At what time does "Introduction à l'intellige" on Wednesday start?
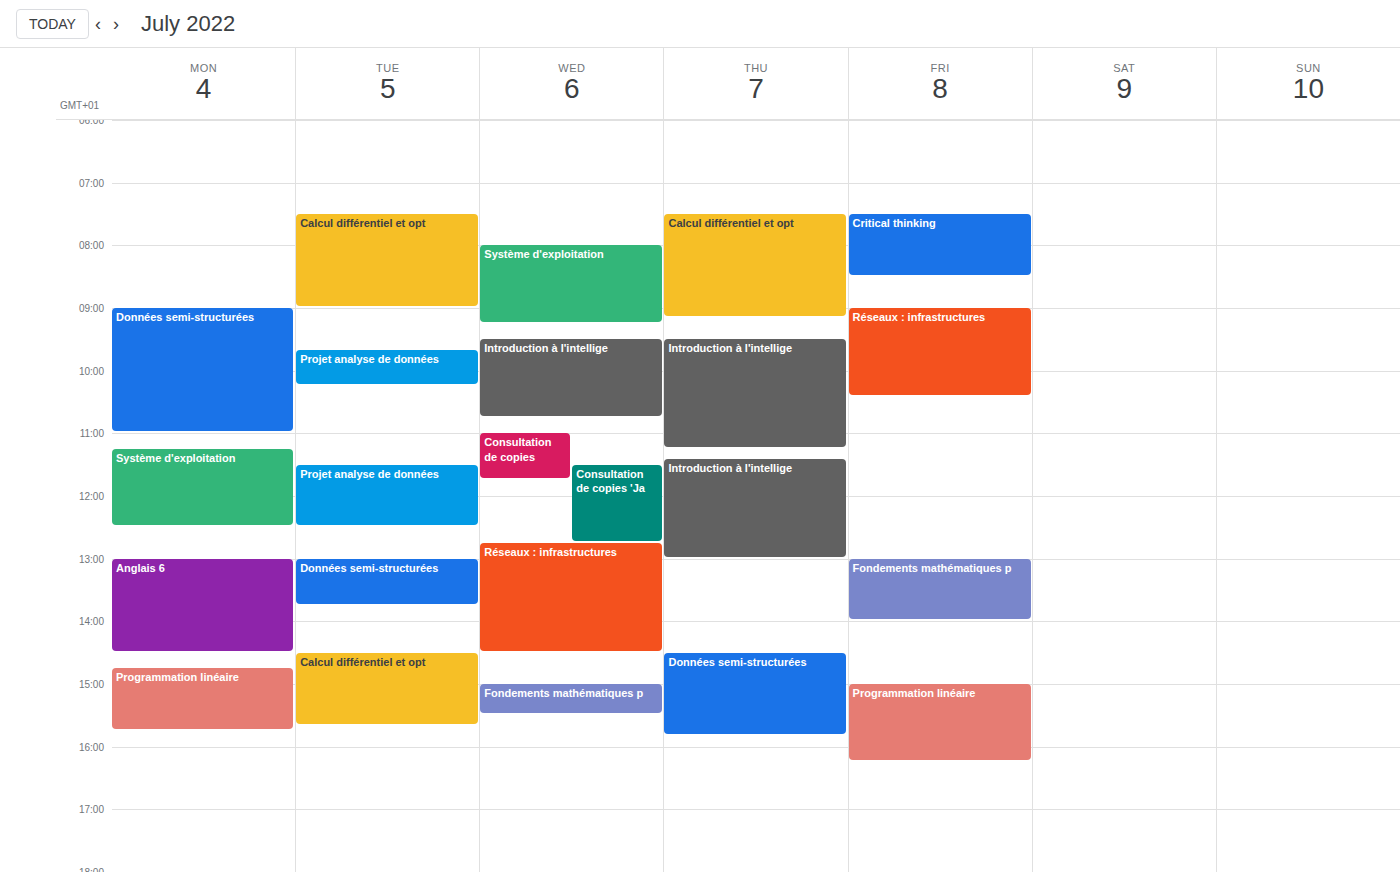
9:30 AM